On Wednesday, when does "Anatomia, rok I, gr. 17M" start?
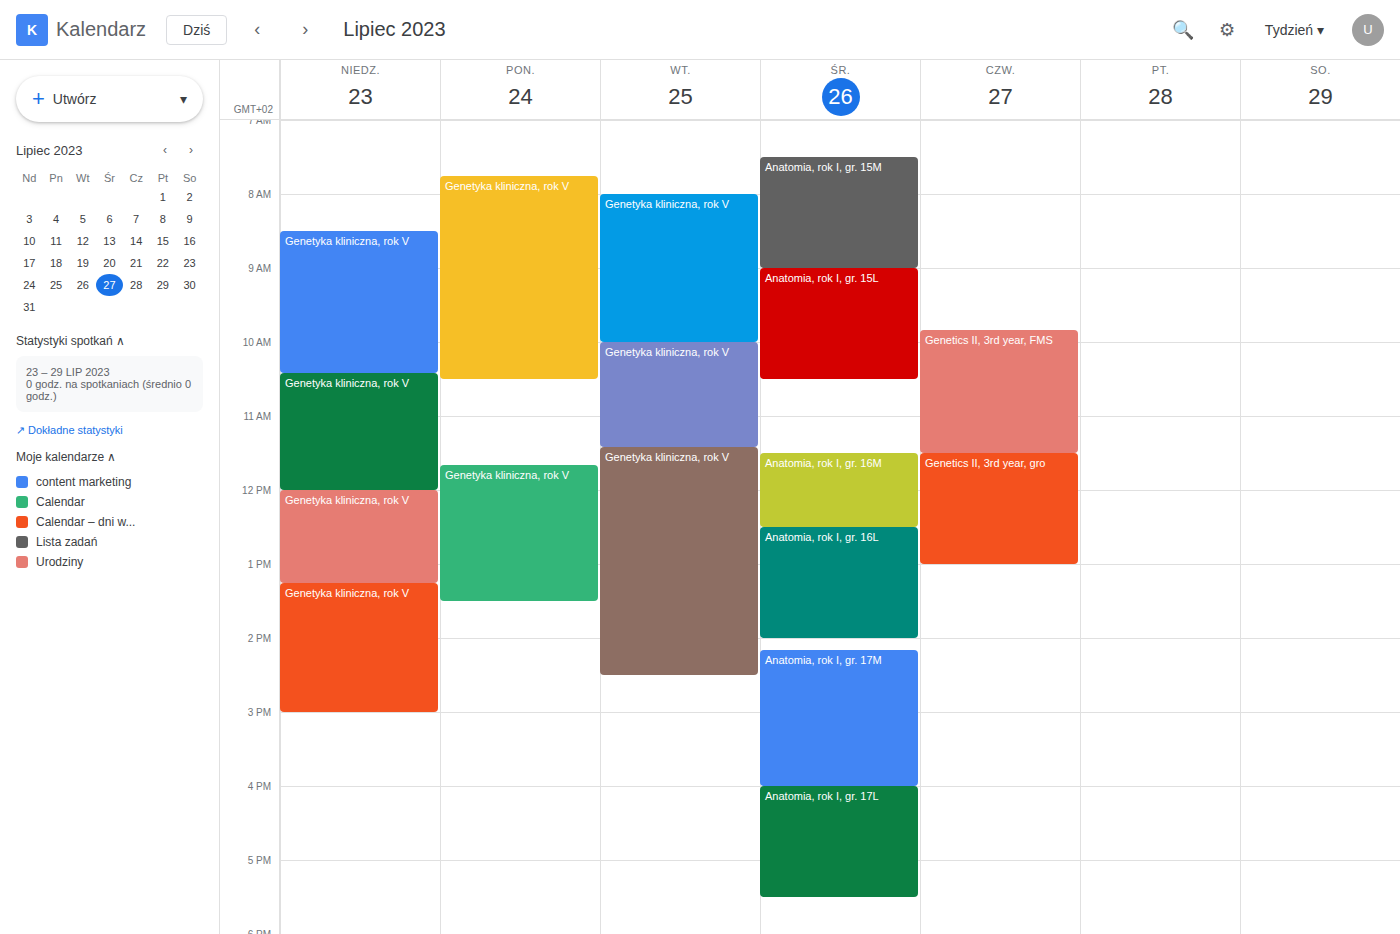
2:10 PM